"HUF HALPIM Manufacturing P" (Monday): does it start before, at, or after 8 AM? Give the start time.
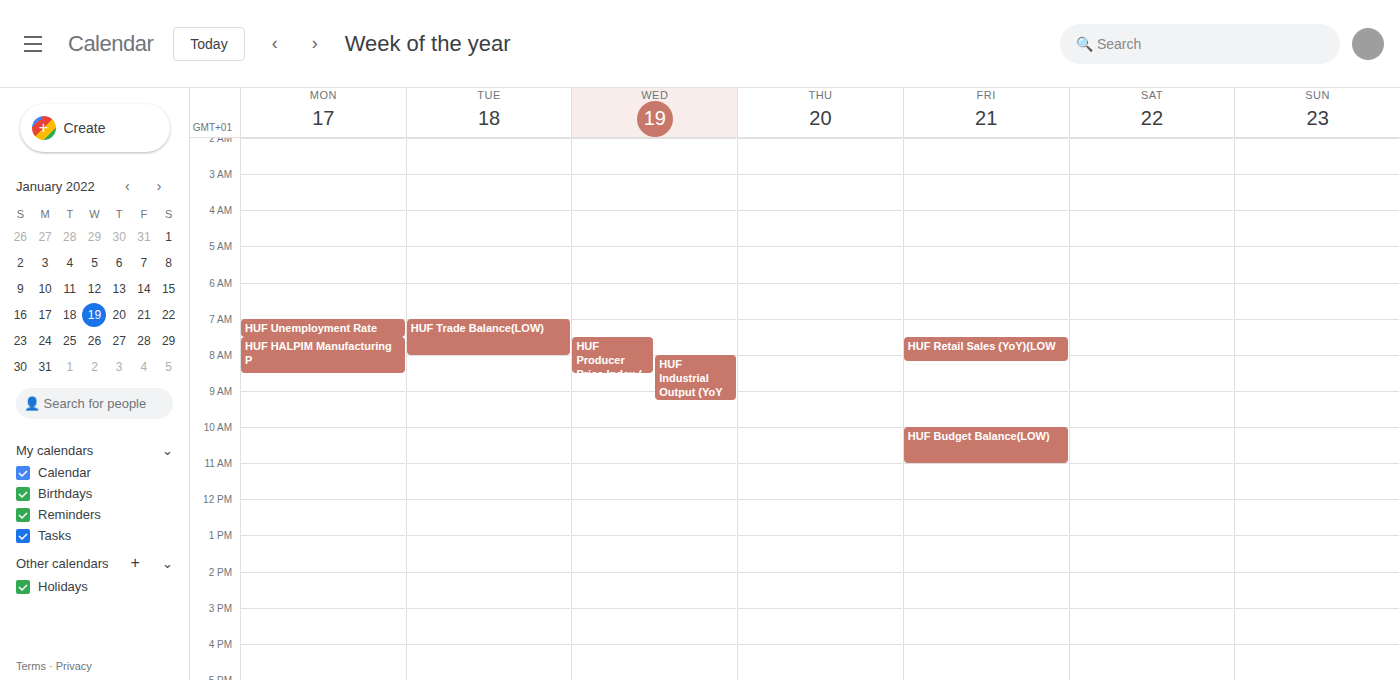
7:30 AM -- before 8 AM, 30 minutes above the 8 AM line.